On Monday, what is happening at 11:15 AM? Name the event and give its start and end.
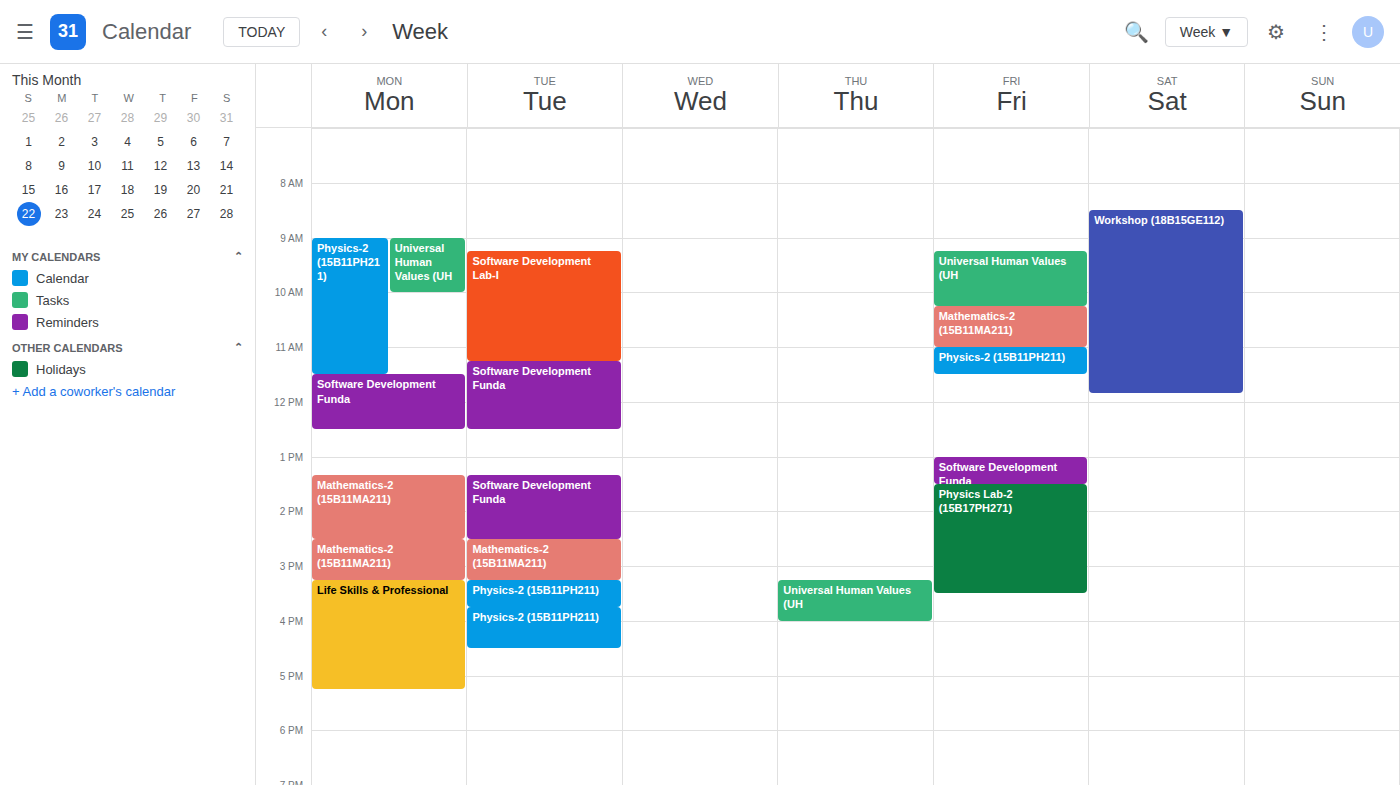
"Physics-2 (15B11PH211)", 9:00 AM to 11:30 AM